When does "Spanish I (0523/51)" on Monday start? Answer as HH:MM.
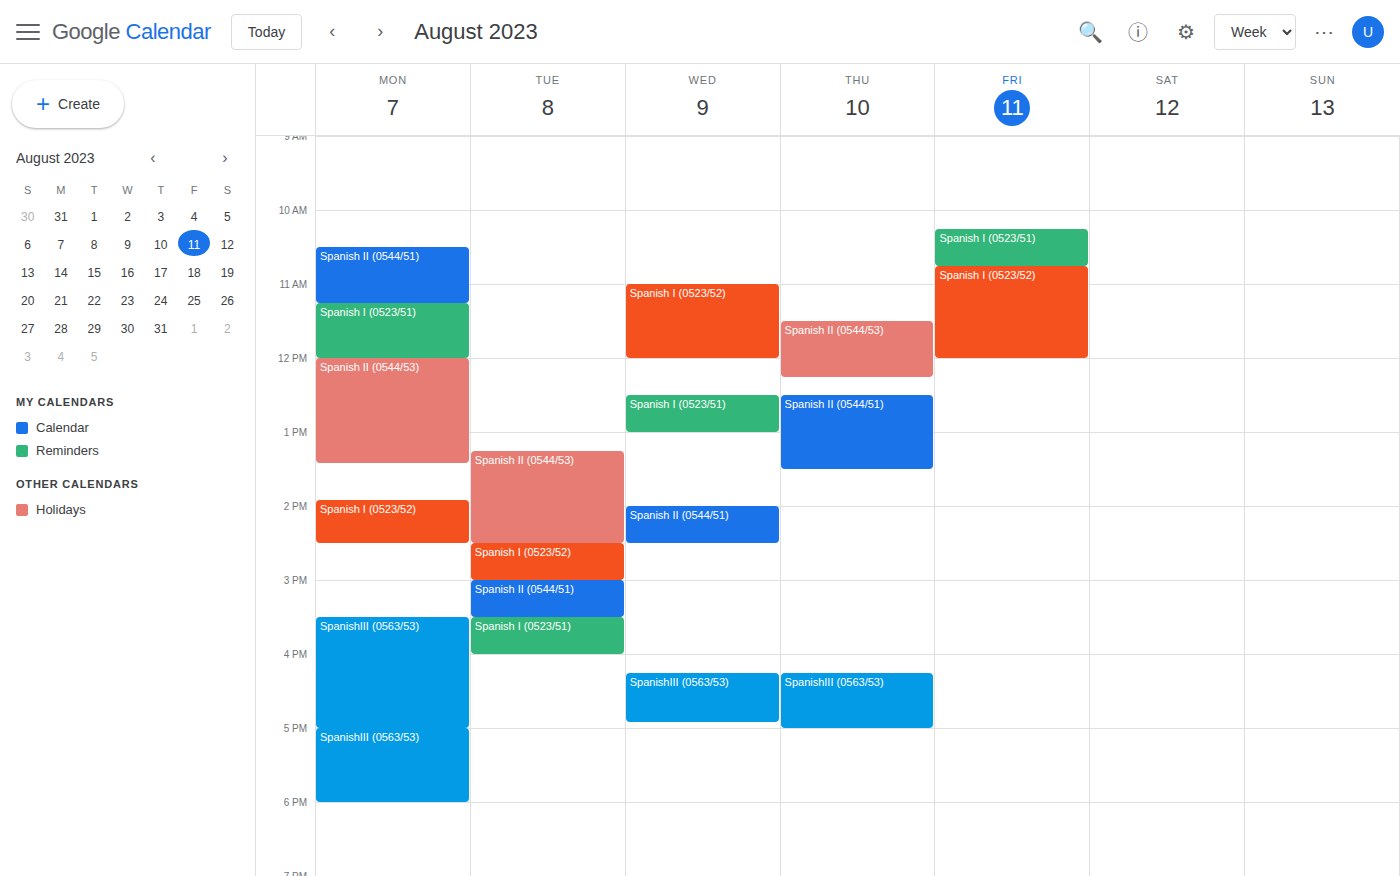
11:15